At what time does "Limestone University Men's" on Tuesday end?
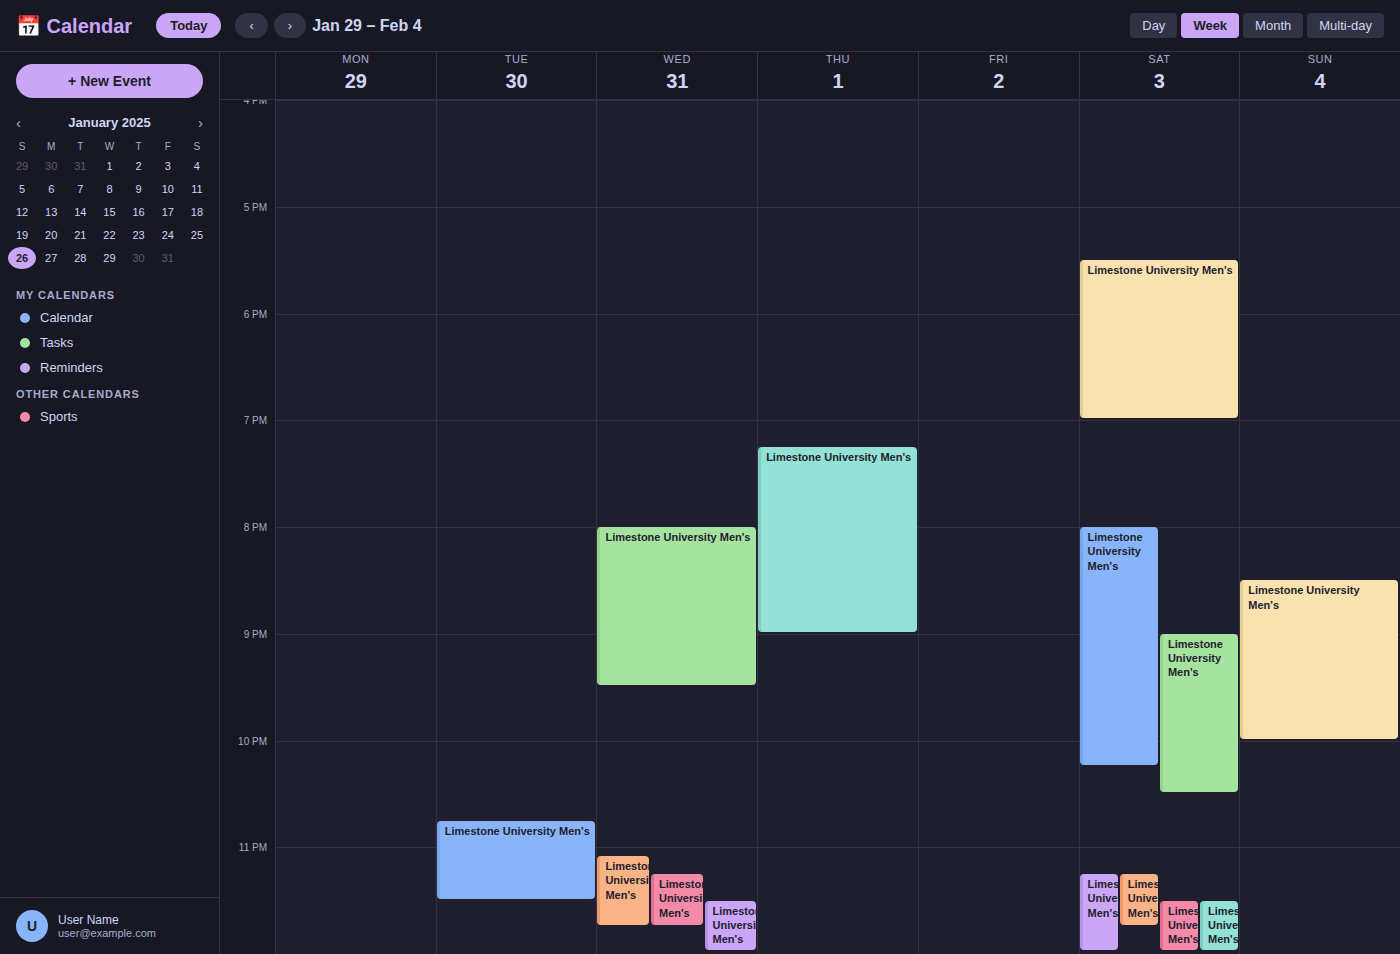
11:30 PM